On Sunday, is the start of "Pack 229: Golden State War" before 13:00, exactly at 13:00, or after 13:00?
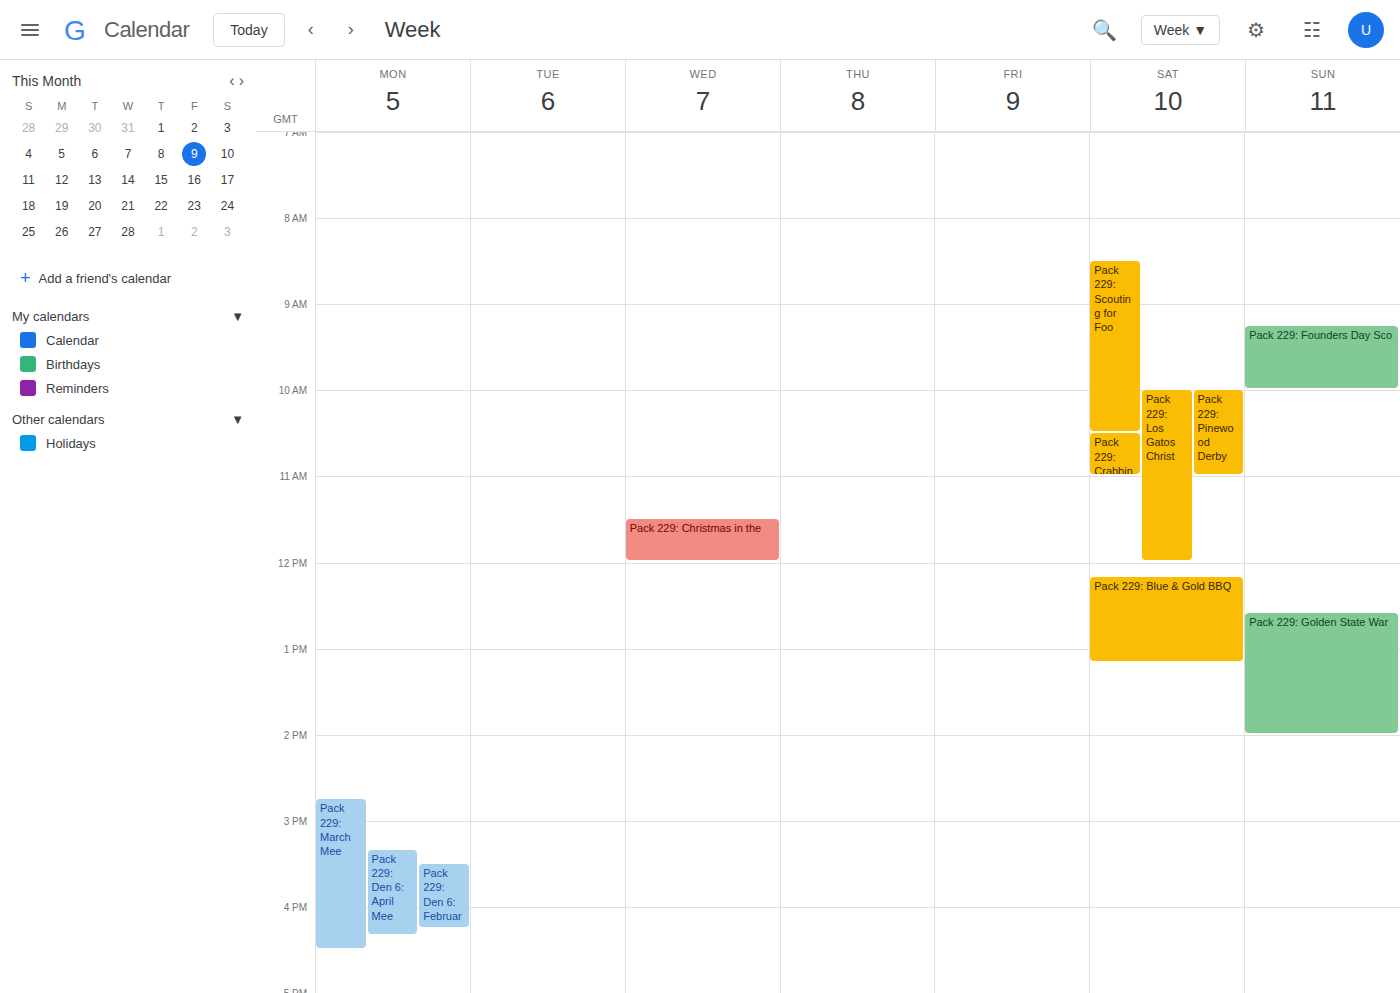
12:35 -- before 13:00, 25 minutes above the 13:00 line.